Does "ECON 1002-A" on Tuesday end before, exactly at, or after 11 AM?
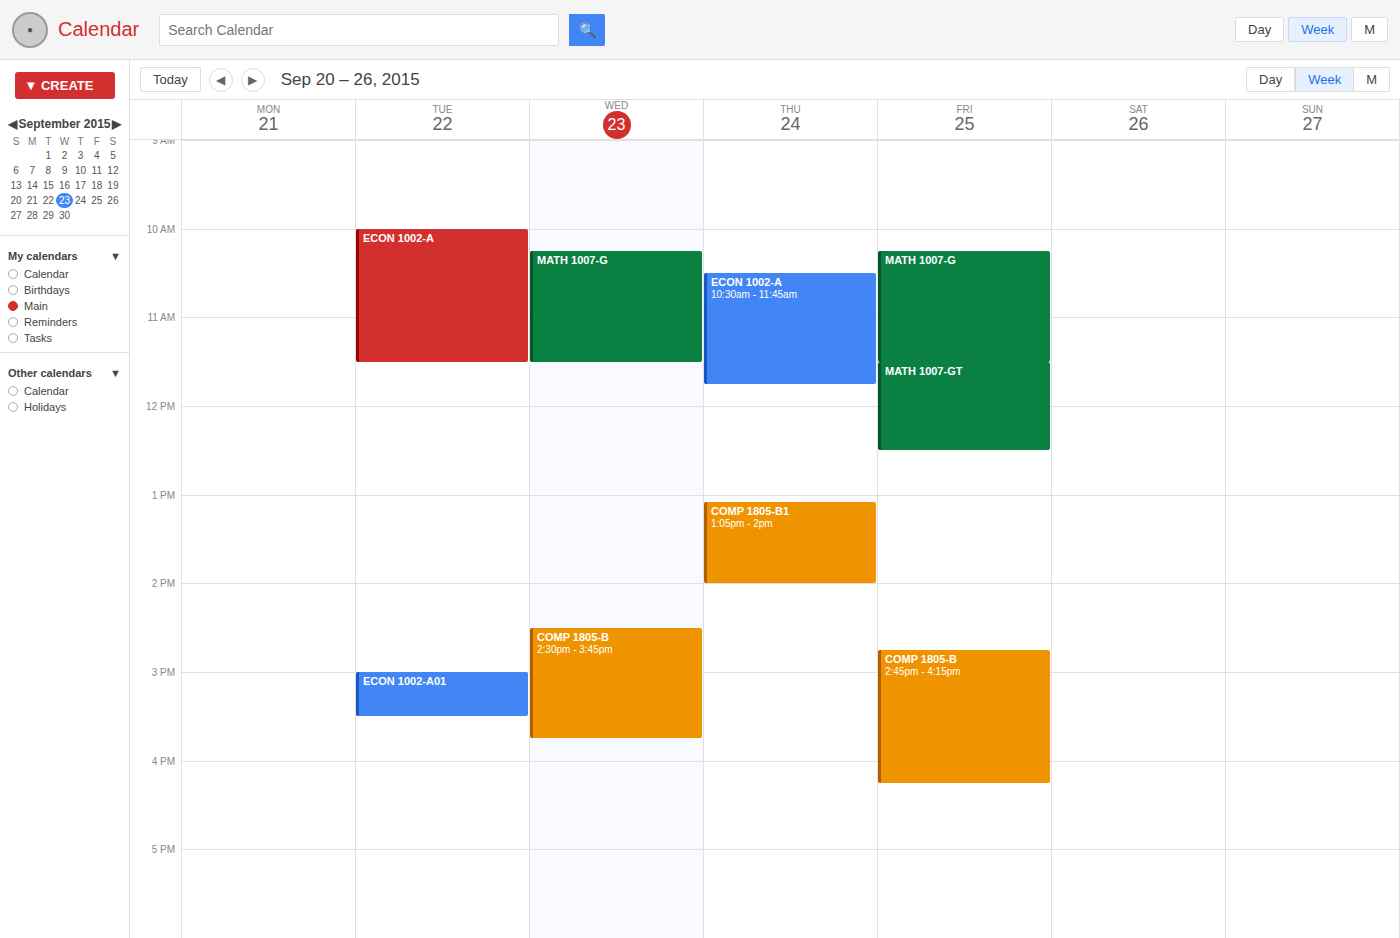
11:30 AM -- after 11 AM, 30 minutes below the 11 AM line.